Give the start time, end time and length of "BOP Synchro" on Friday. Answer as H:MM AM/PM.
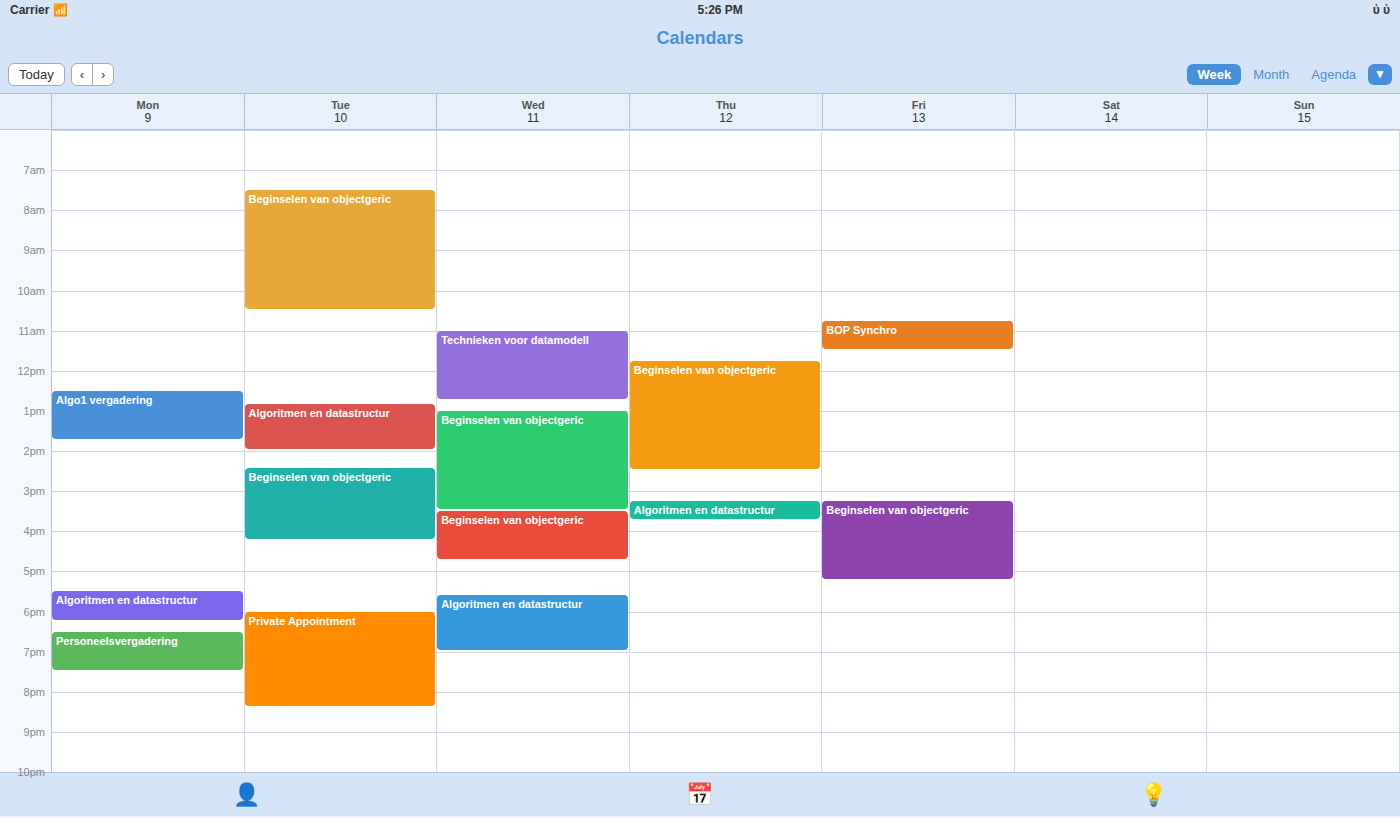
10:45 AM to 11:30 AM, 45 minutes